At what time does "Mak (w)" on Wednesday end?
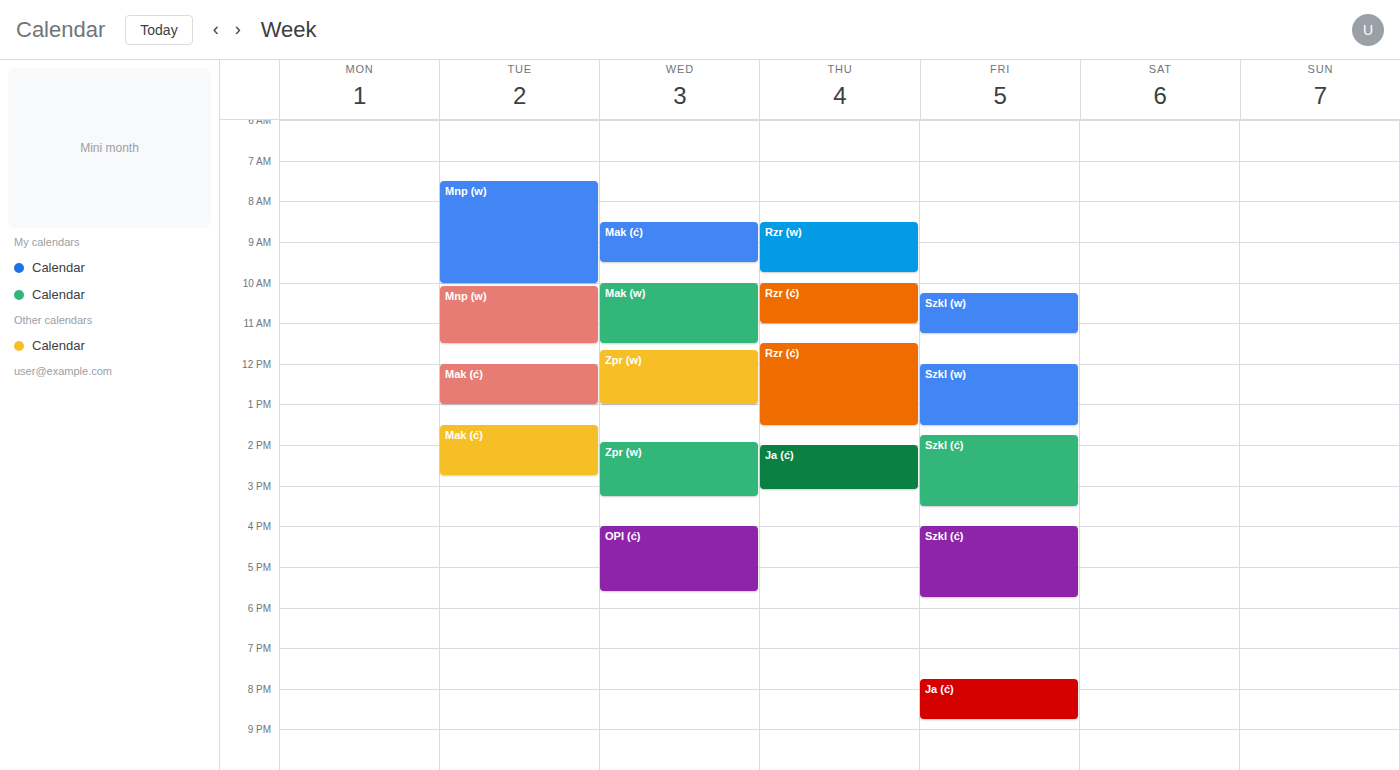
11:30 AM